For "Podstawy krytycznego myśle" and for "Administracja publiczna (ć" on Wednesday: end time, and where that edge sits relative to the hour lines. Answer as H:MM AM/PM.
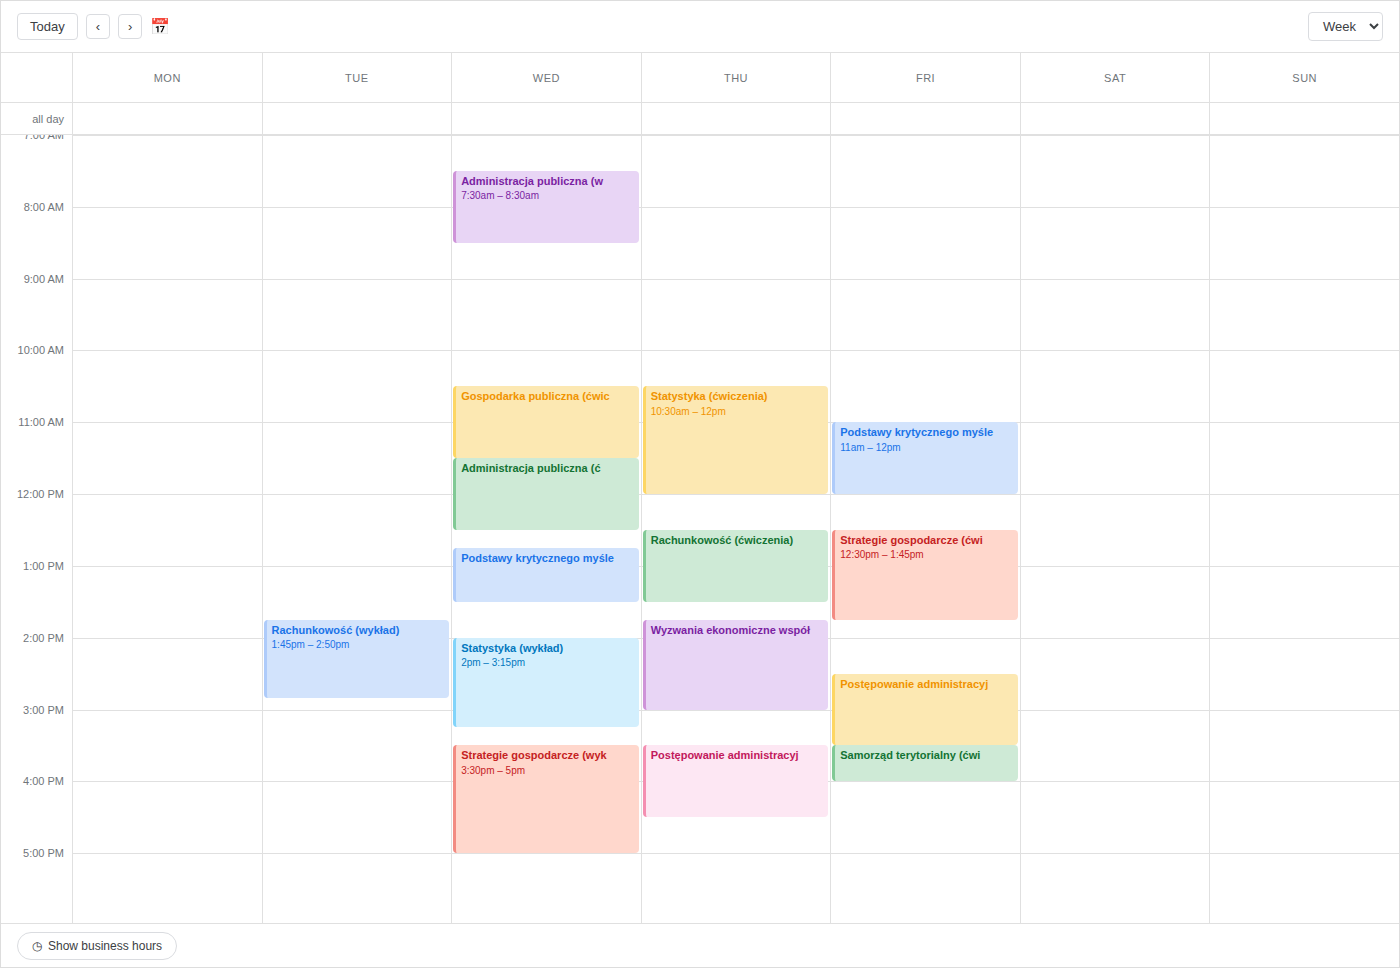
"Podstawy krytycznego myśle": 1:30 PM, halfway between the 1 PM and 2 PM lines. "Administracja publiczna (ć": 12:30 PM, halfway between the 12 PM and 1 PM lines.